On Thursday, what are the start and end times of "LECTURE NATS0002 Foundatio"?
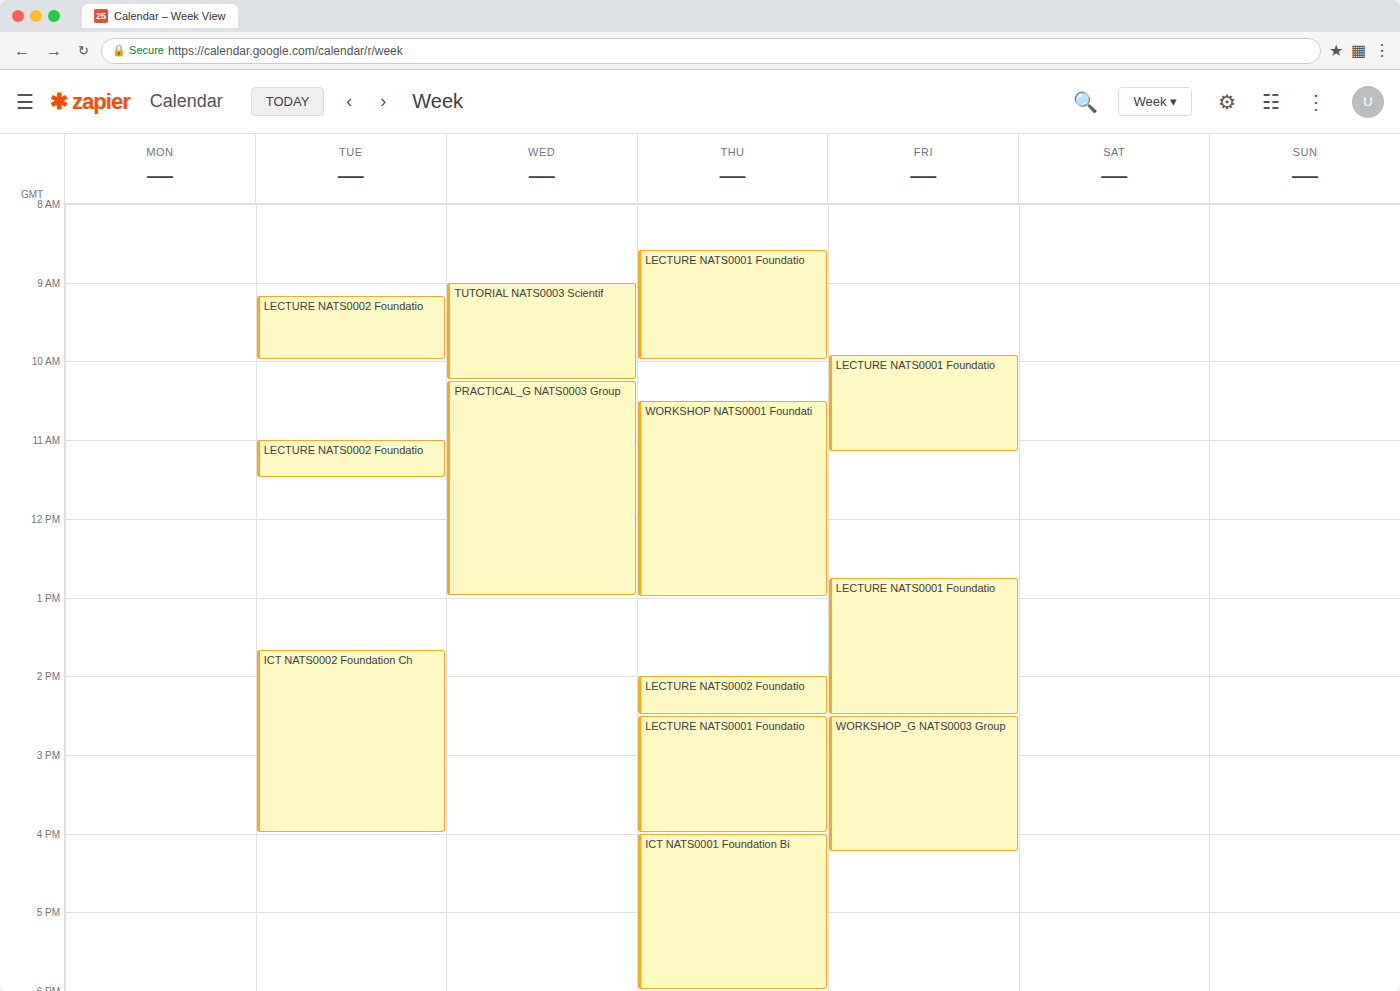
2:00 PM to 2:30 PM